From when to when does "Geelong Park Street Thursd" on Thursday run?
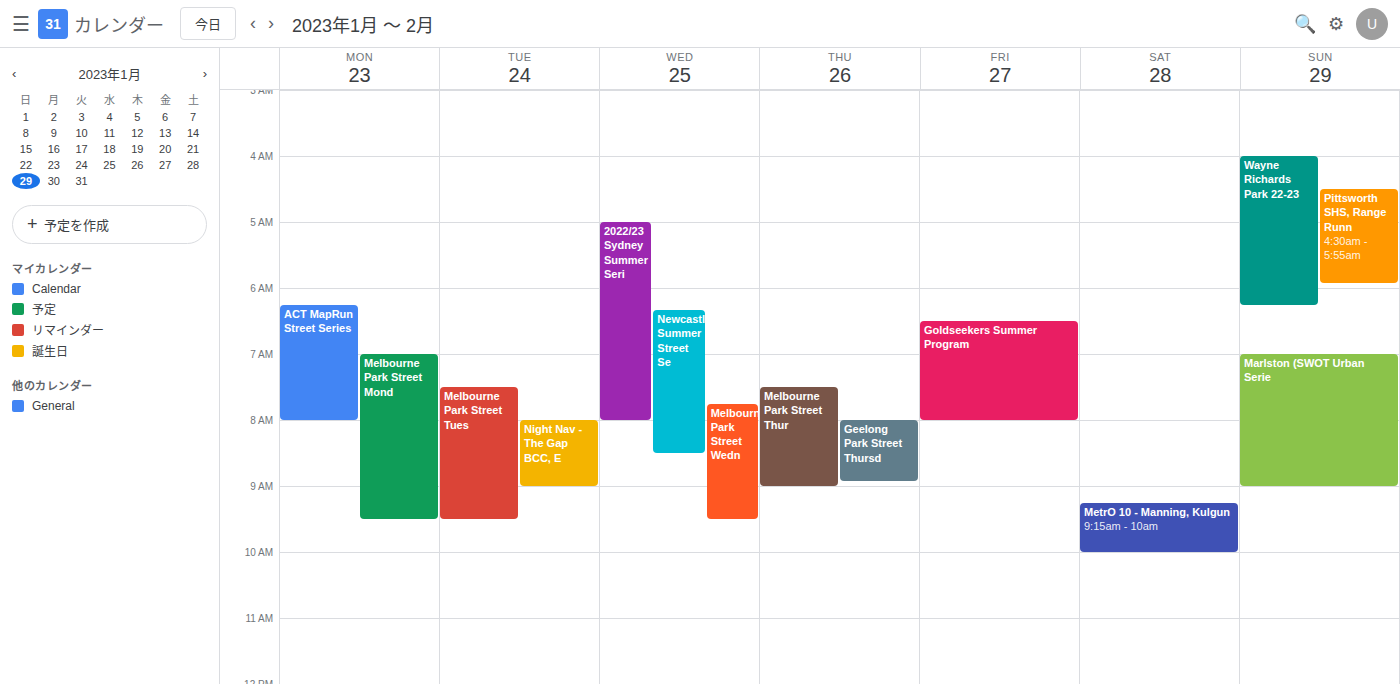
8:00 AM to 8:55 AM